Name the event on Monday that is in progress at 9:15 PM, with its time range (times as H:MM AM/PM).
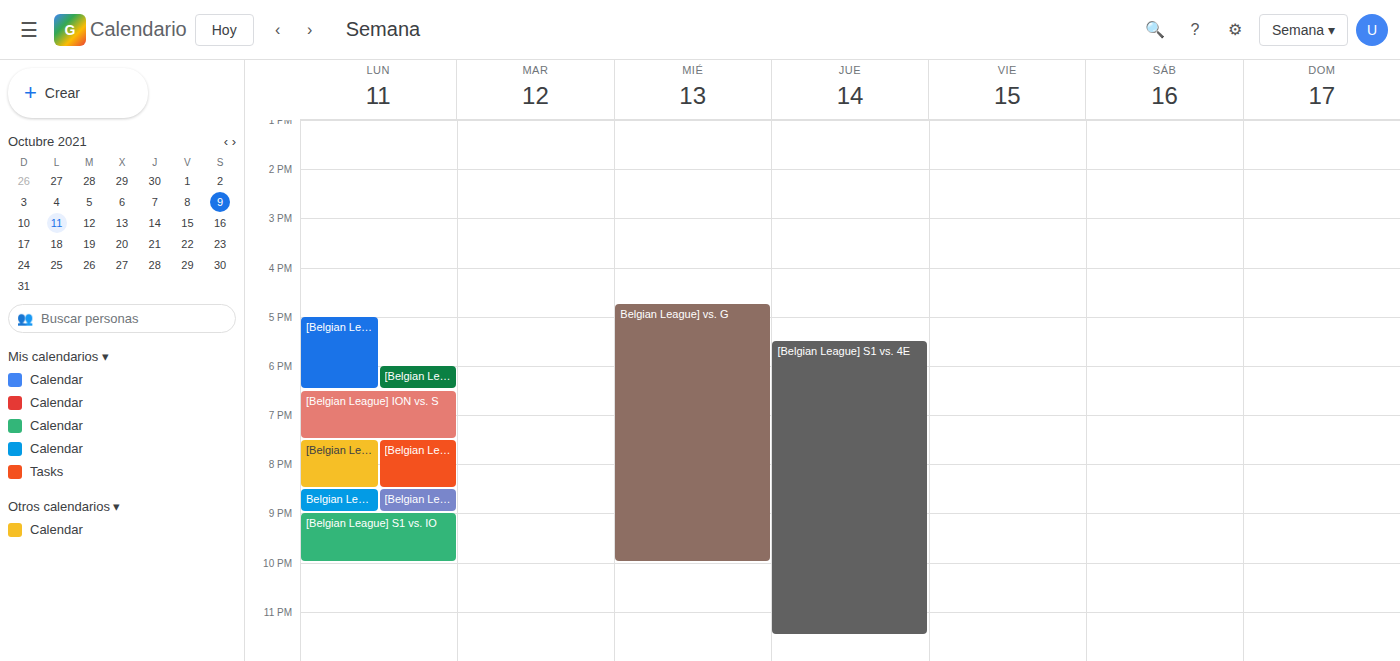
"[Belgian League] S1 vs. IO", 9:00 PM to 10:00 PM